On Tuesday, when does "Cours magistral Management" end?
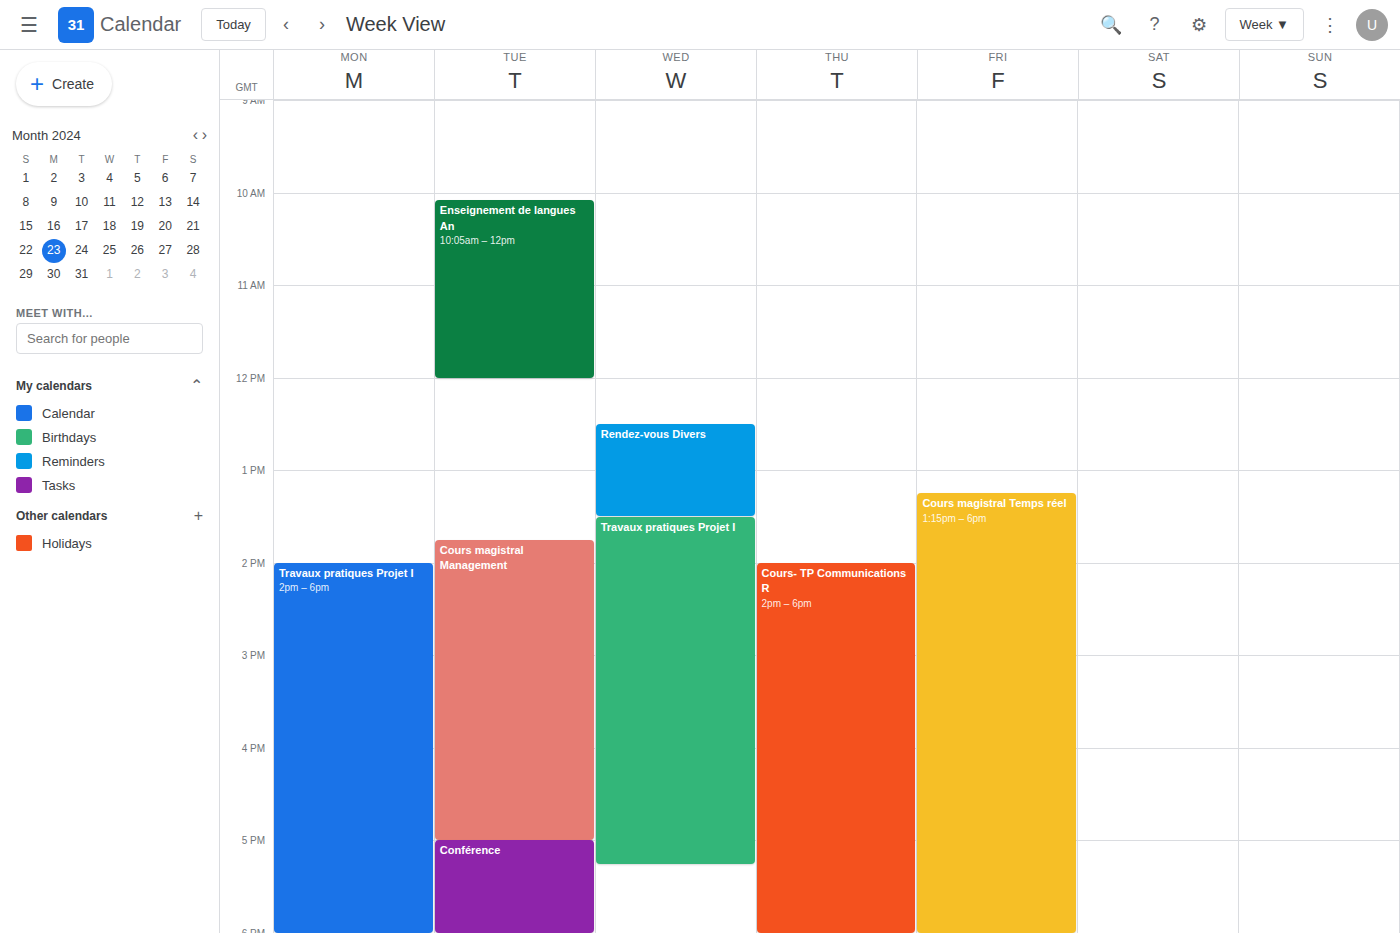
5:00 PM